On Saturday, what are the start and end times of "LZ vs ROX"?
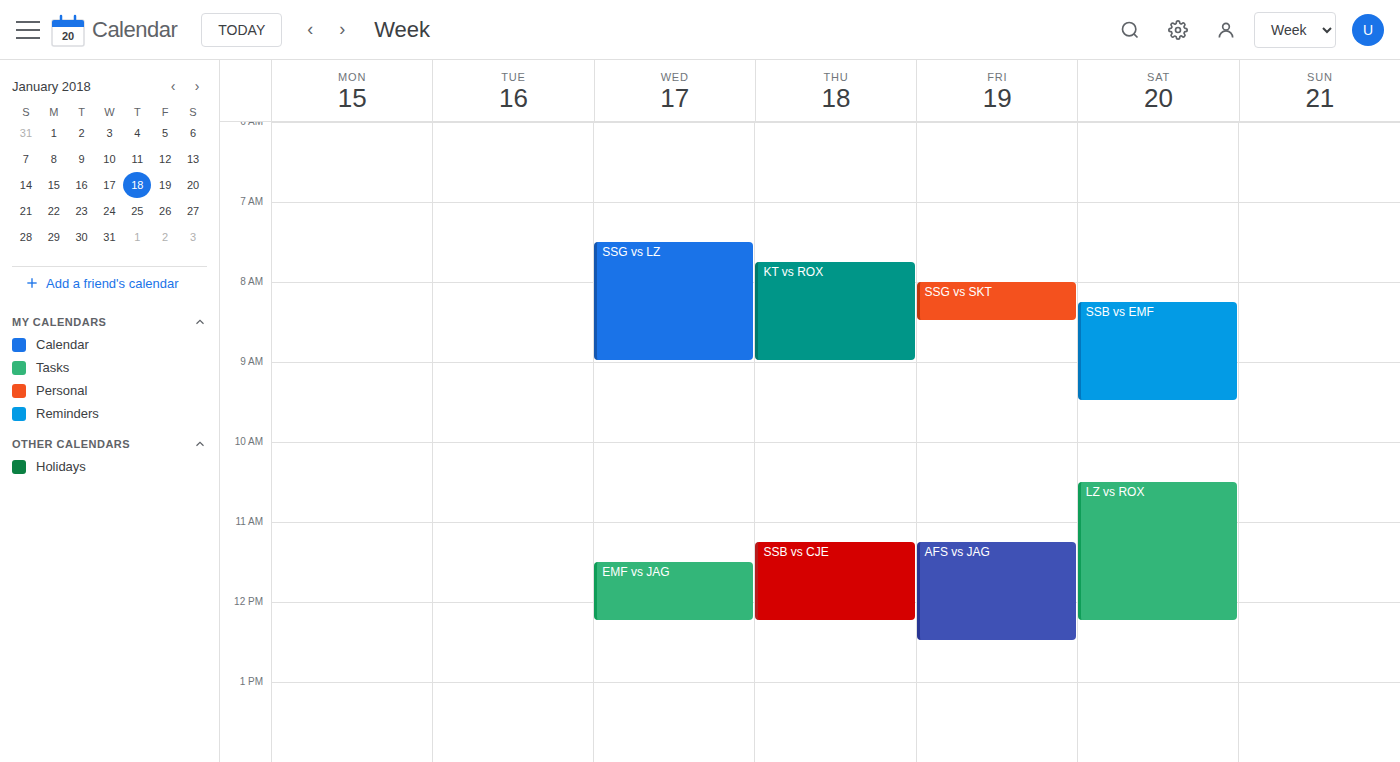
10:30 AM to 12:15 PM